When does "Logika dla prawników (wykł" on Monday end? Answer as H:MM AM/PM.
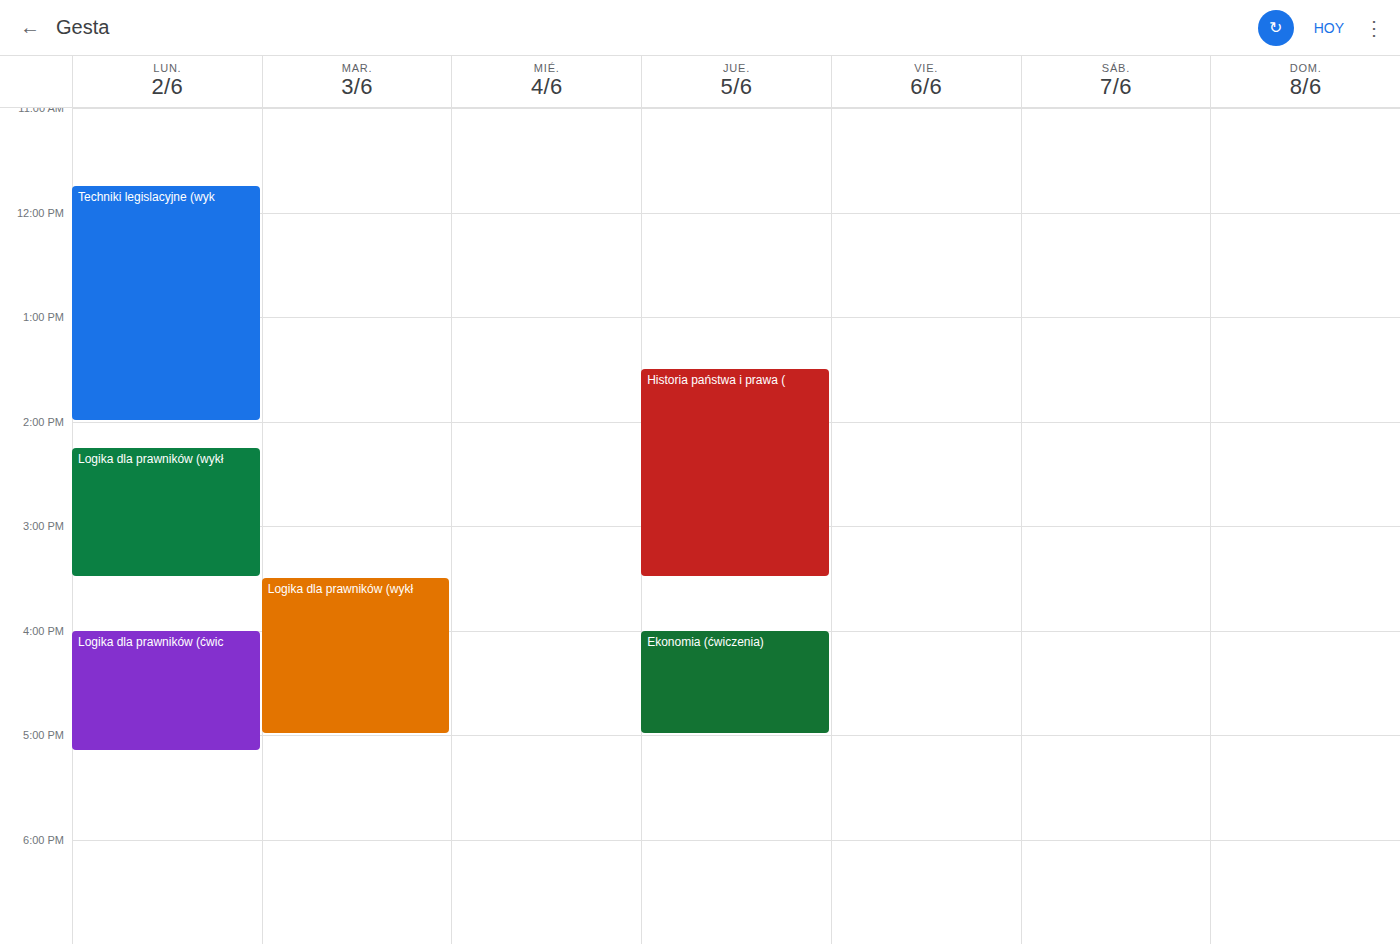
3:30 PM